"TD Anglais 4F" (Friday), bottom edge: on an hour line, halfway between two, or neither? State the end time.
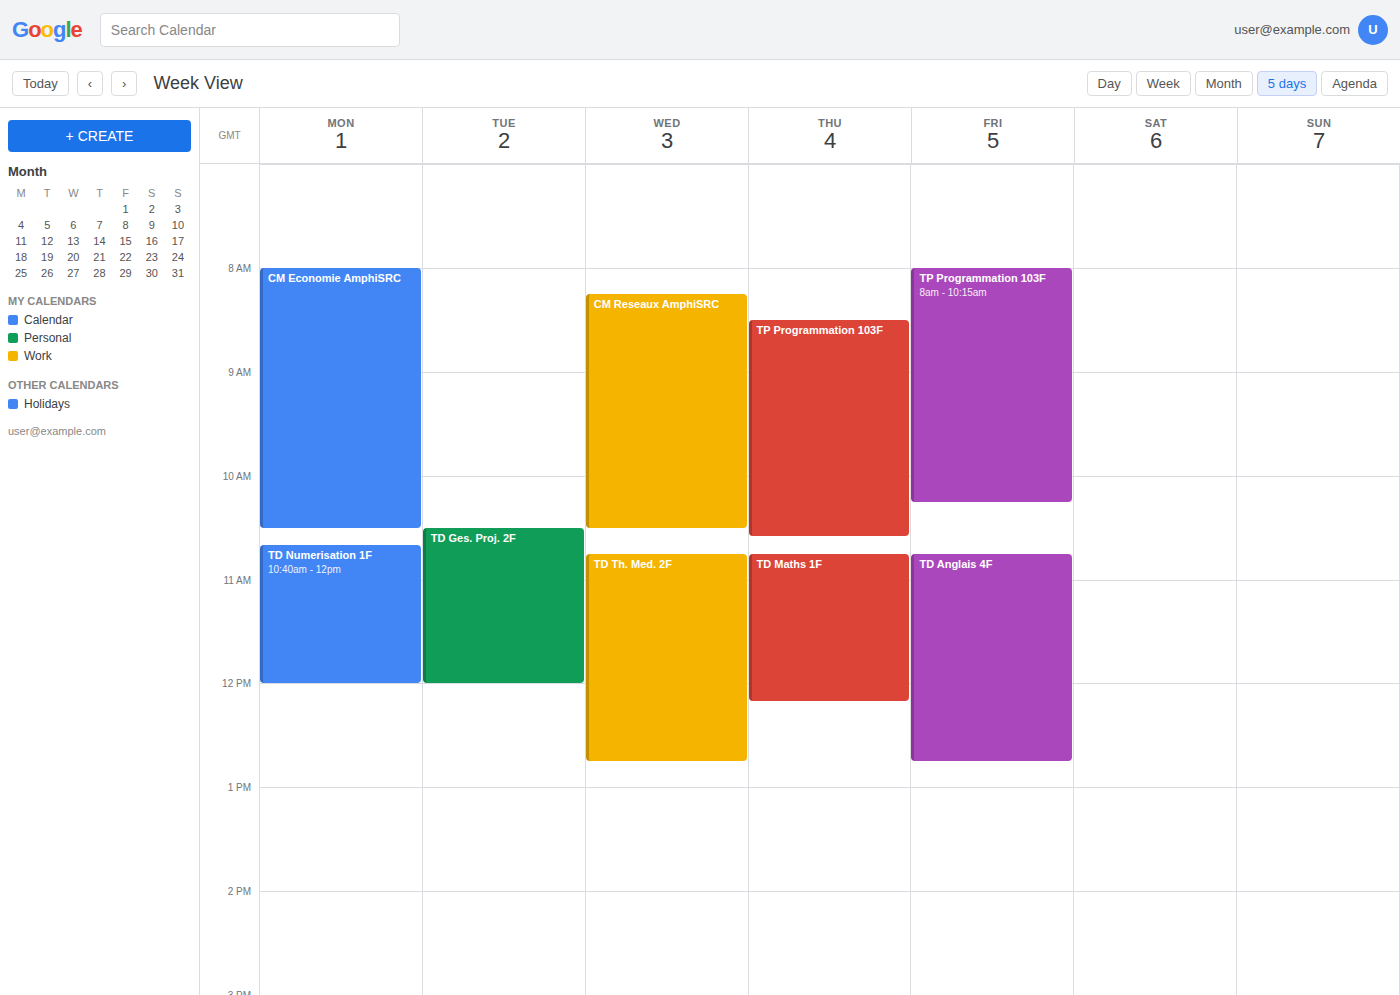
12:45 -- neither: three quarters of the way from the 12:00 line to the 13:00 line.